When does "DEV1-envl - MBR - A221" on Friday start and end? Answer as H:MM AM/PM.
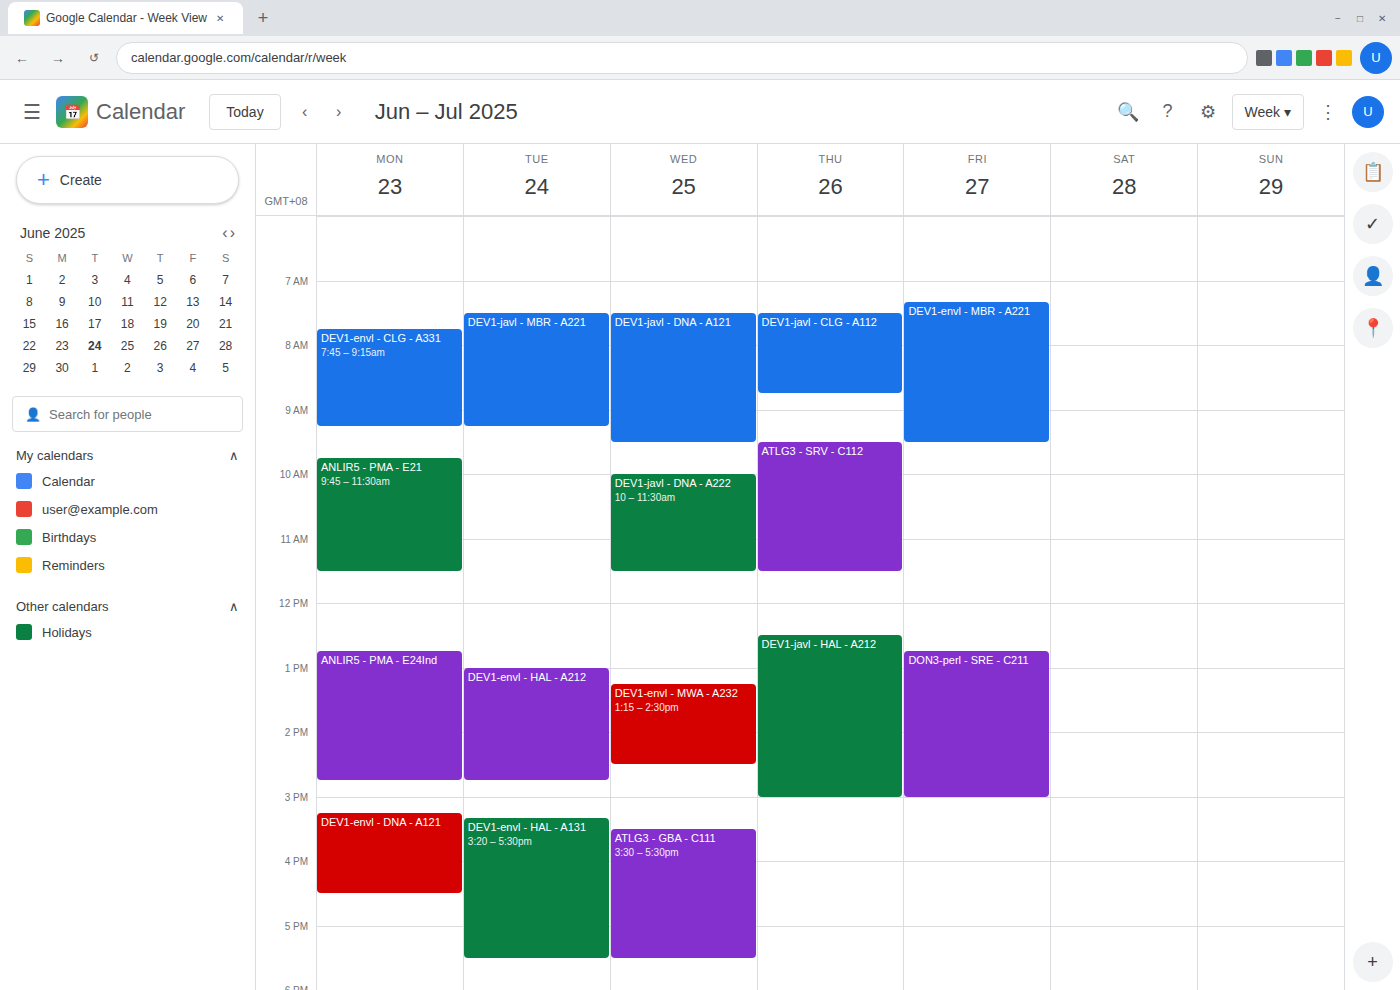
7:20 AM to 9:30 AM